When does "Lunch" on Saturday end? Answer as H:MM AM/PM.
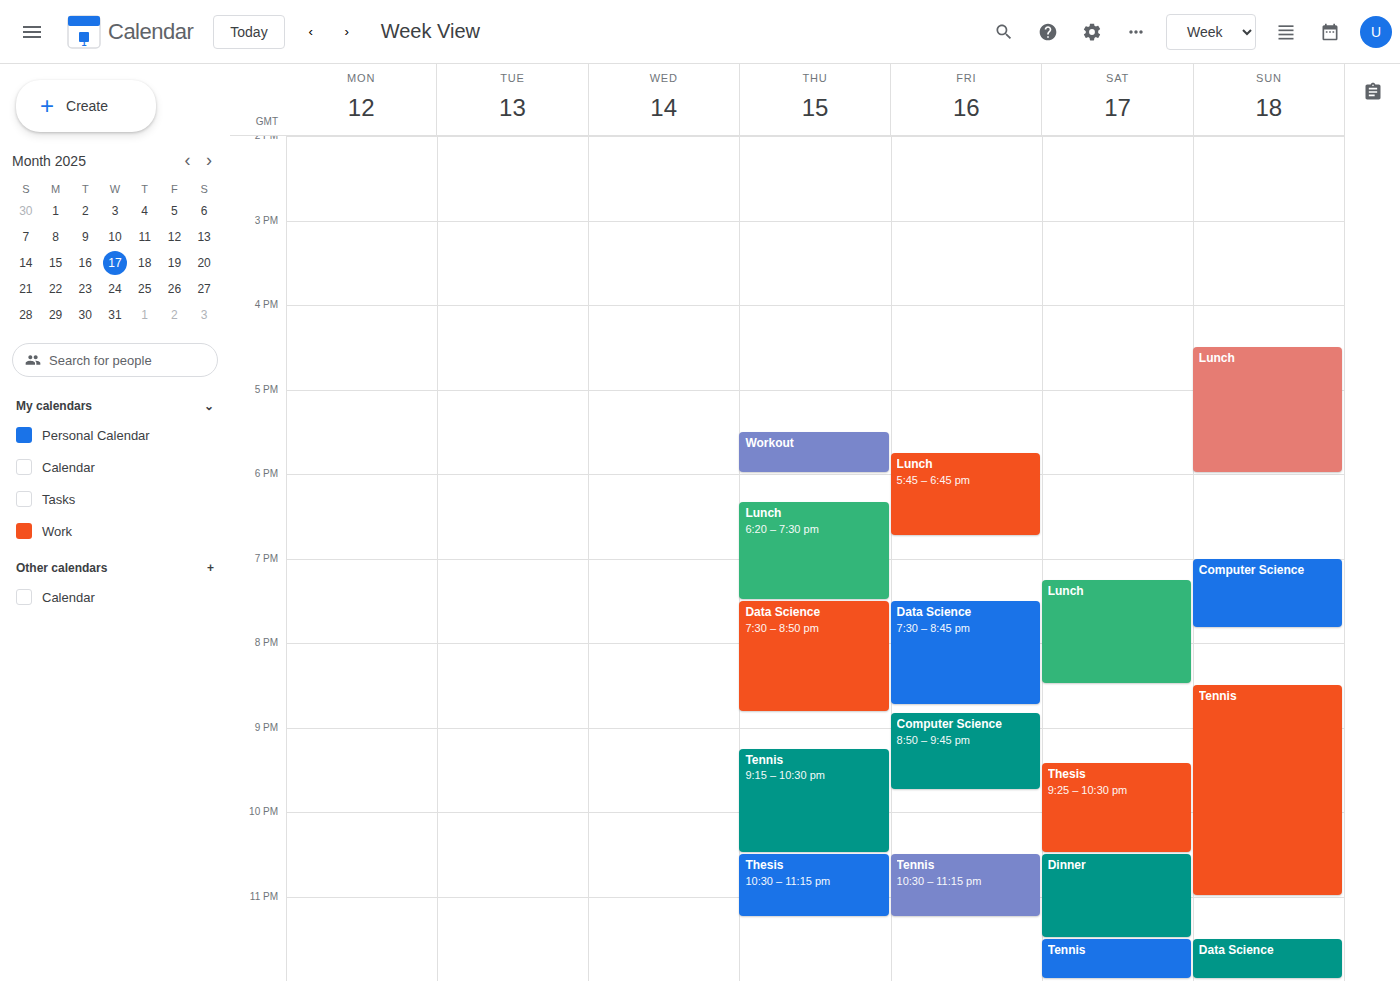
8:30 PM